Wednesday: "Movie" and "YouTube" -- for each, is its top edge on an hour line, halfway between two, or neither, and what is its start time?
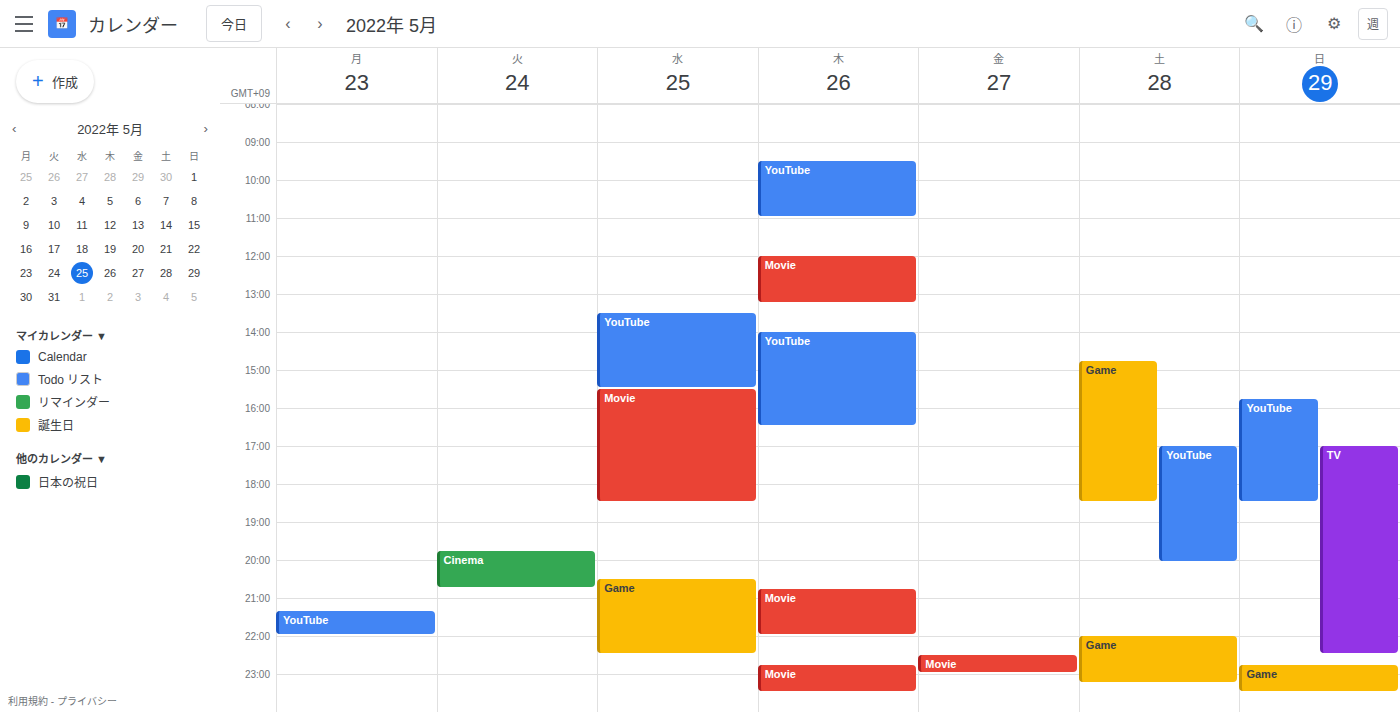
"Movie": 3:30 PM, halfway between the 3 PM and 4 PM lines. "YouTube": 1:30 PM, halfway between the 1 PM and 2 PM lines.